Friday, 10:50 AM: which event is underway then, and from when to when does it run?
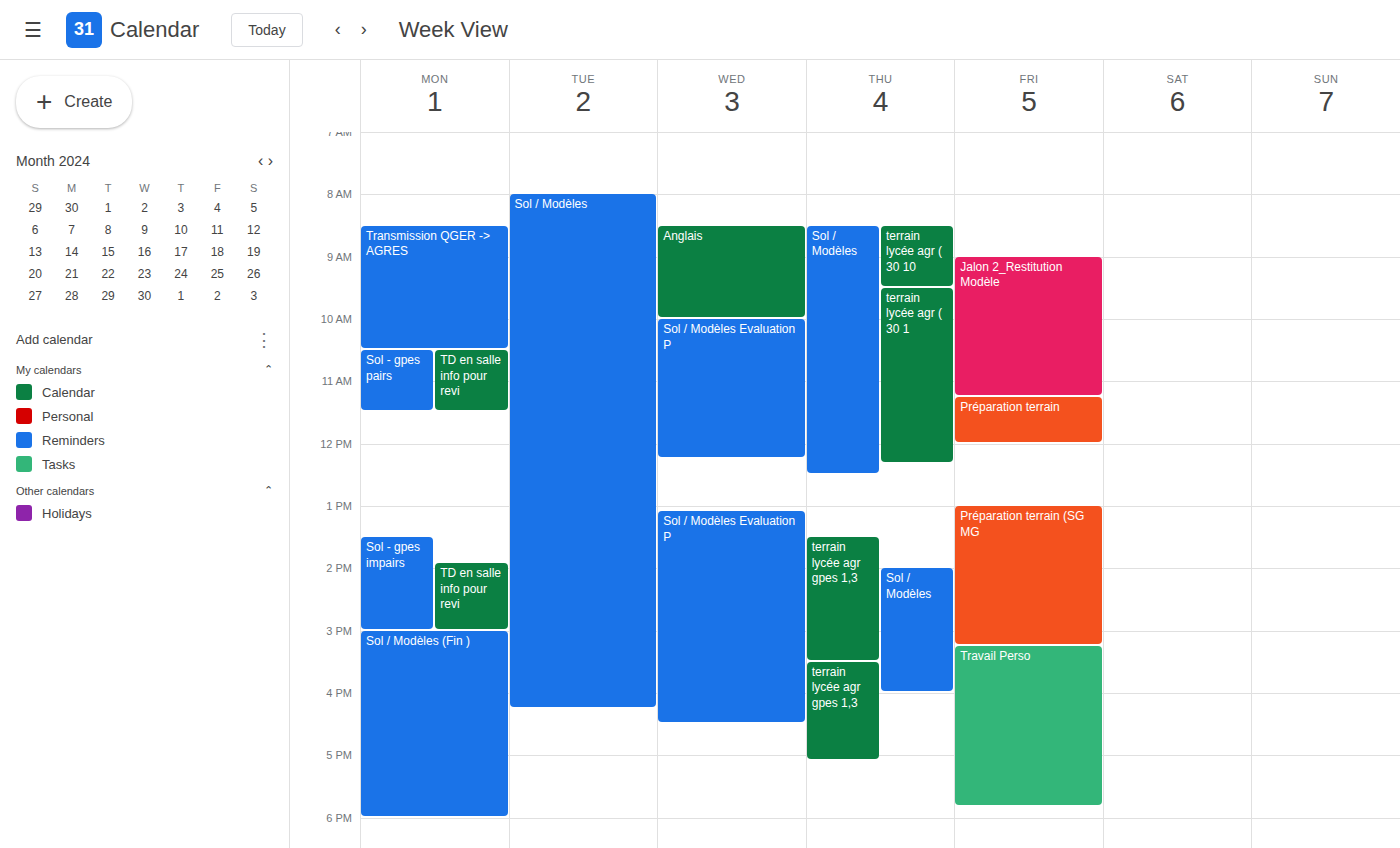
"Jalon 2_Restitution Modèle", 9:00 AM to 11:15 AM